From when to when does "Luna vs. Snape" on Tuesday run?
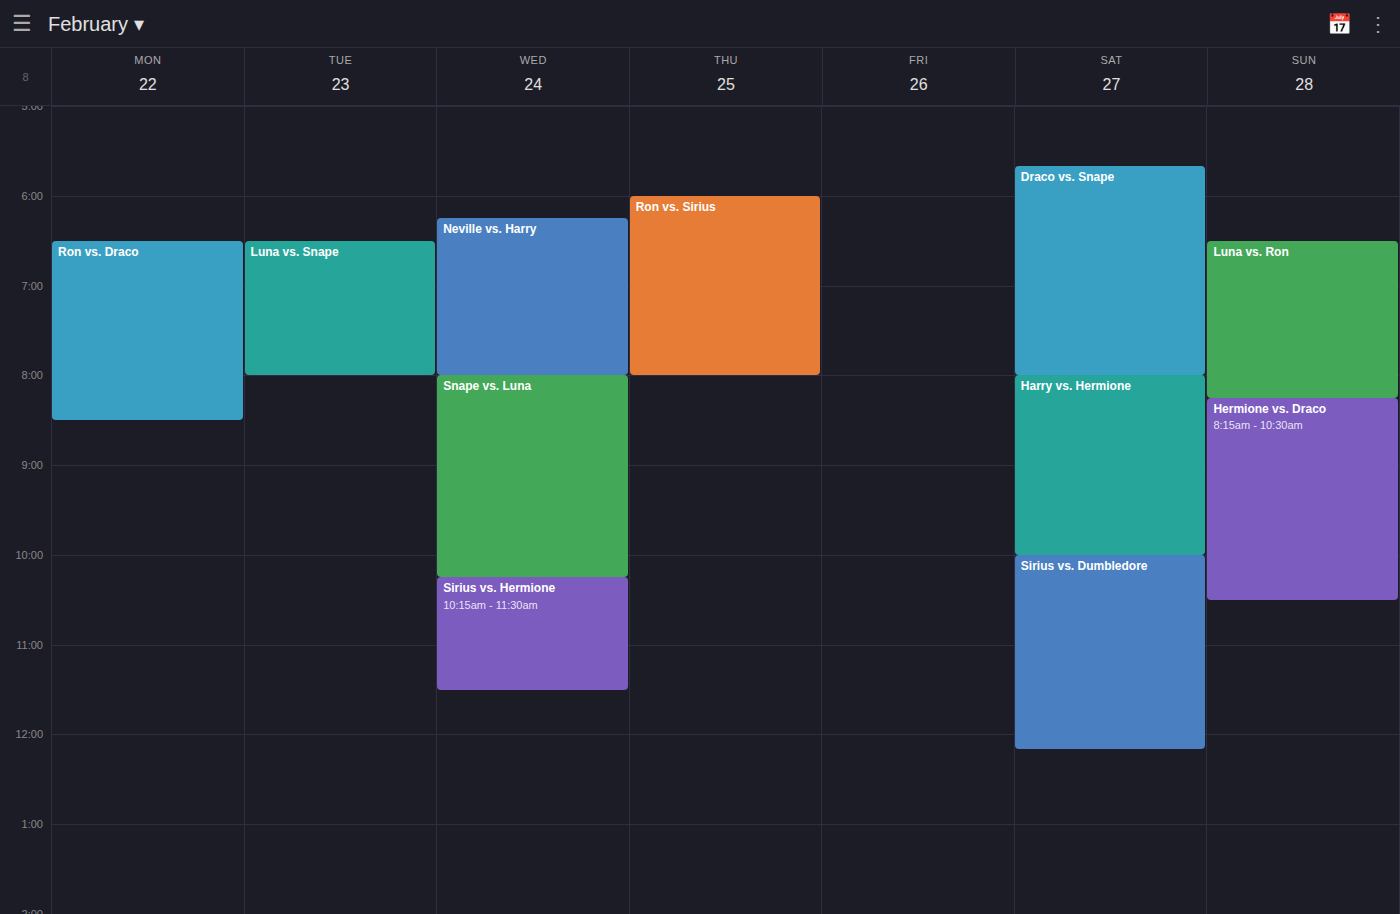
6:30 AM to 8:00 AM